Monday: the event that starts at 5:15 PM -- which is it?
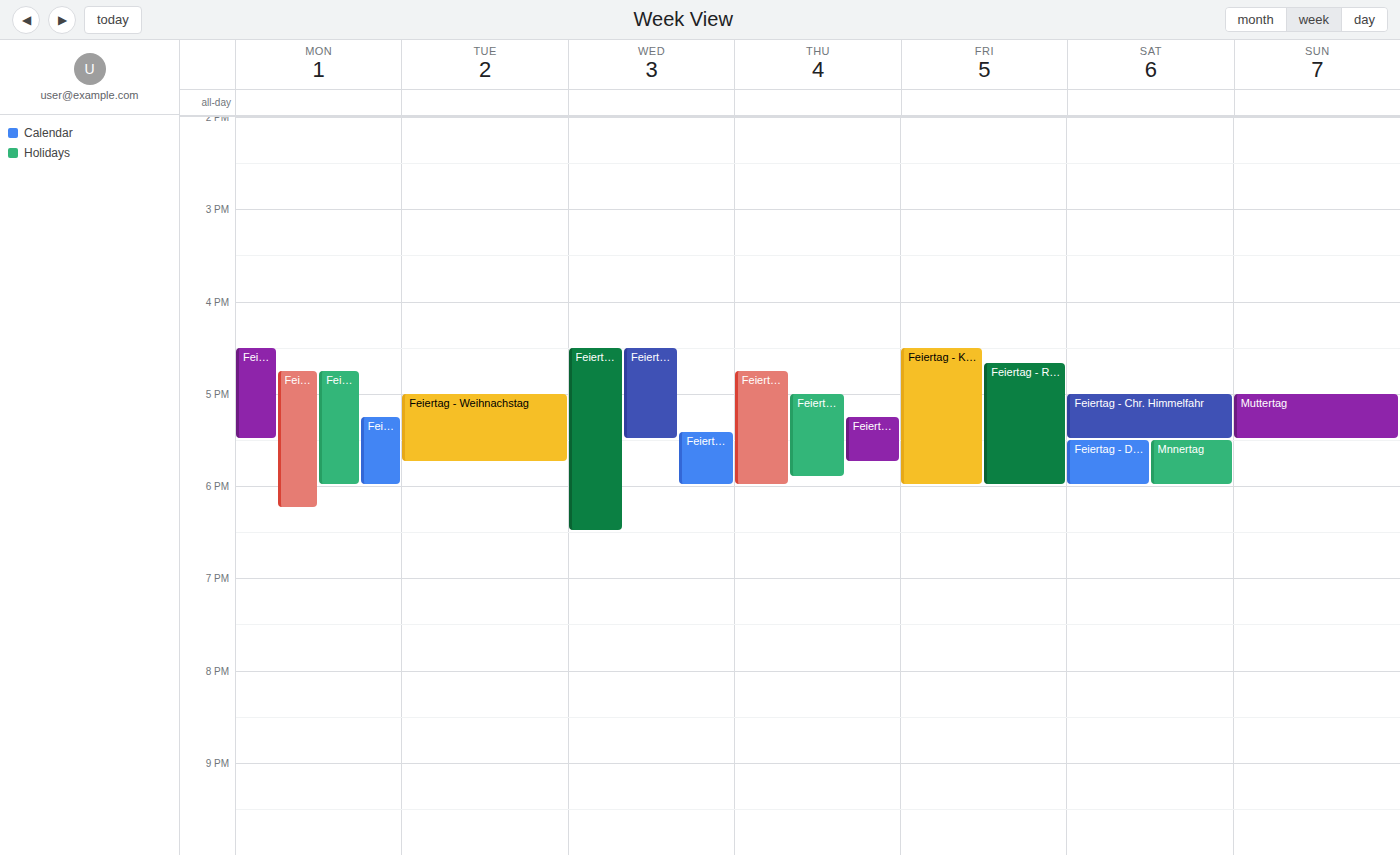
"Feiertag"